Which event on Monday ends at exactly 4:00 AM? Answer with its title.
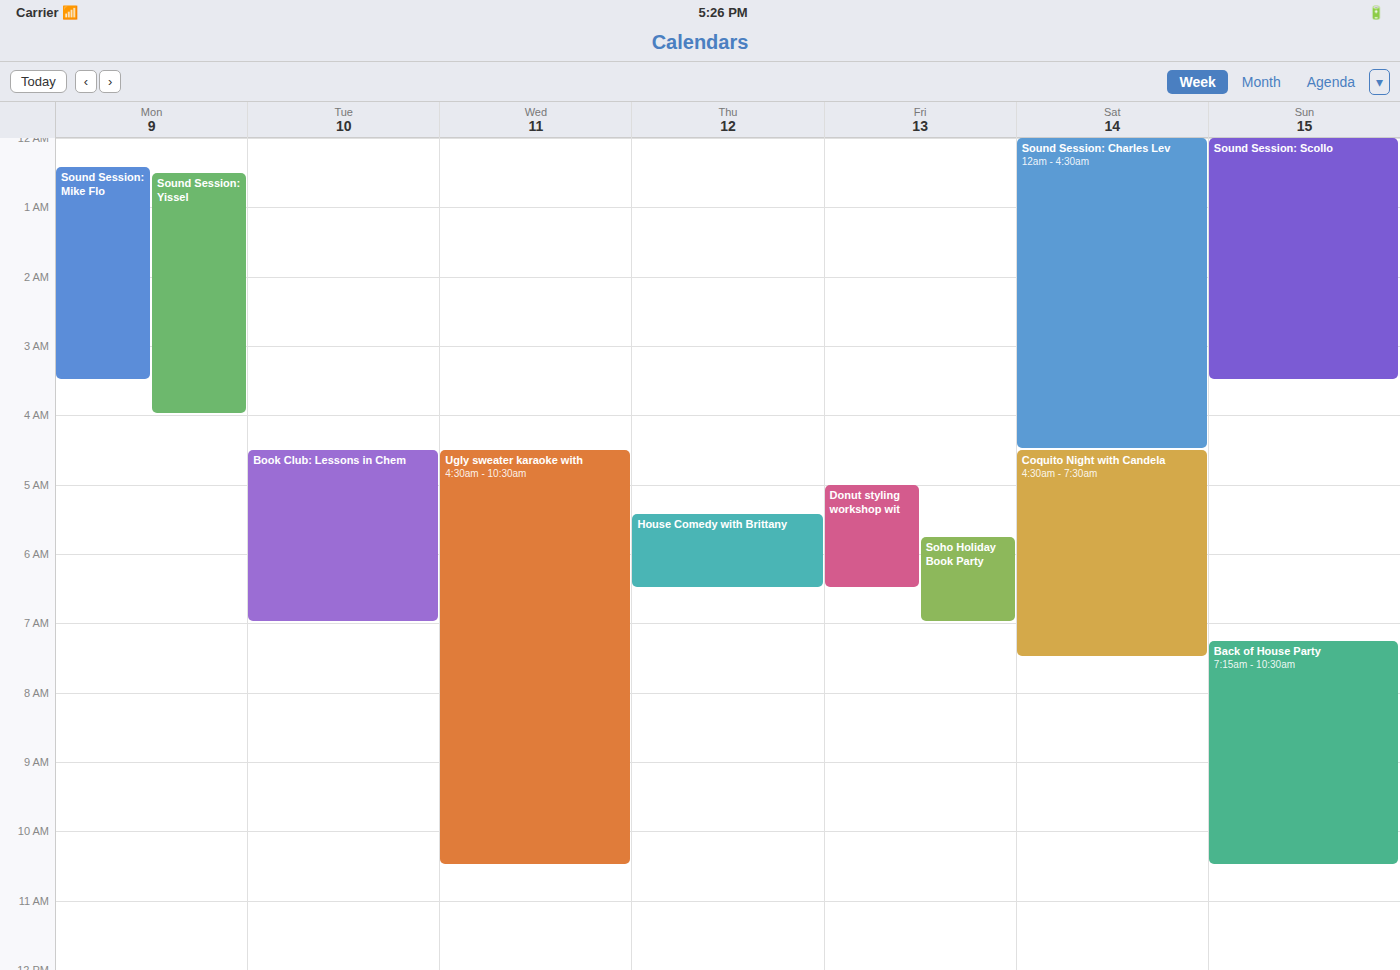
"Sound Session: Yissel"